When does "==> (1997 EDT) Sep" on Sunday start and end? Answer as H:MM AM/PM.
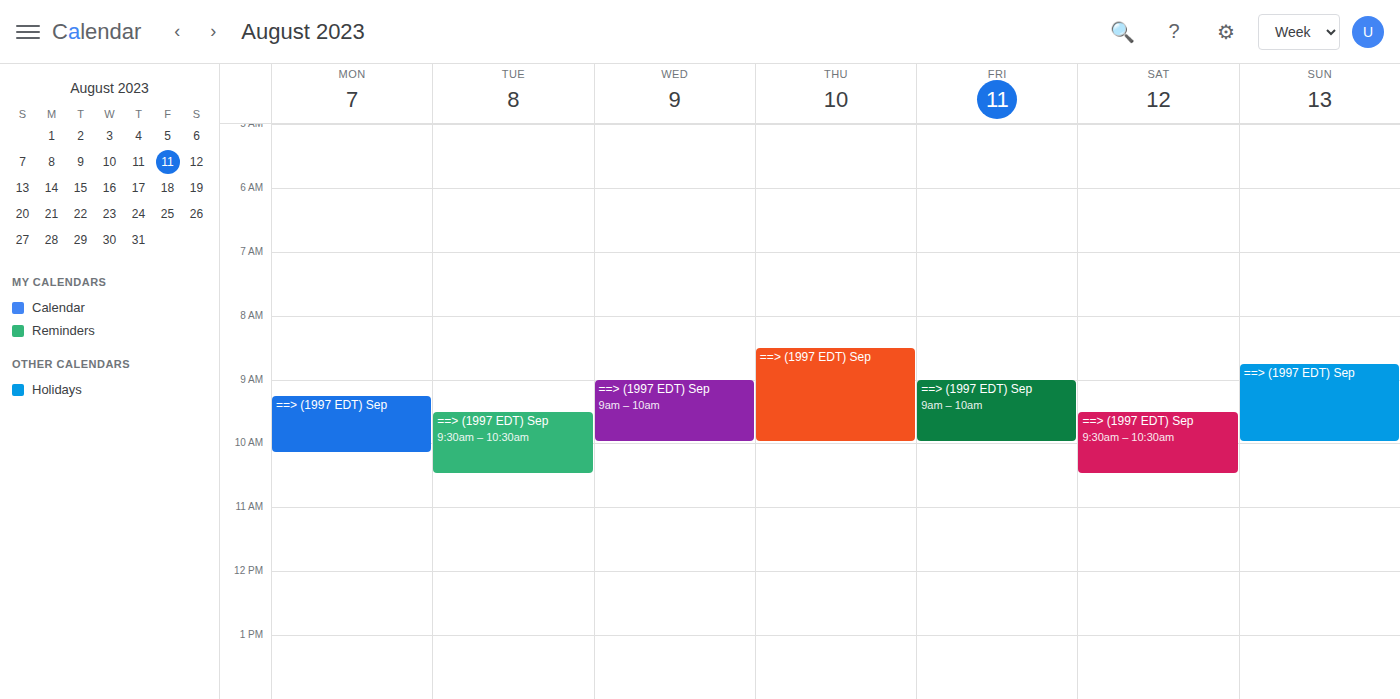
8:45 AM to 10:00 AM